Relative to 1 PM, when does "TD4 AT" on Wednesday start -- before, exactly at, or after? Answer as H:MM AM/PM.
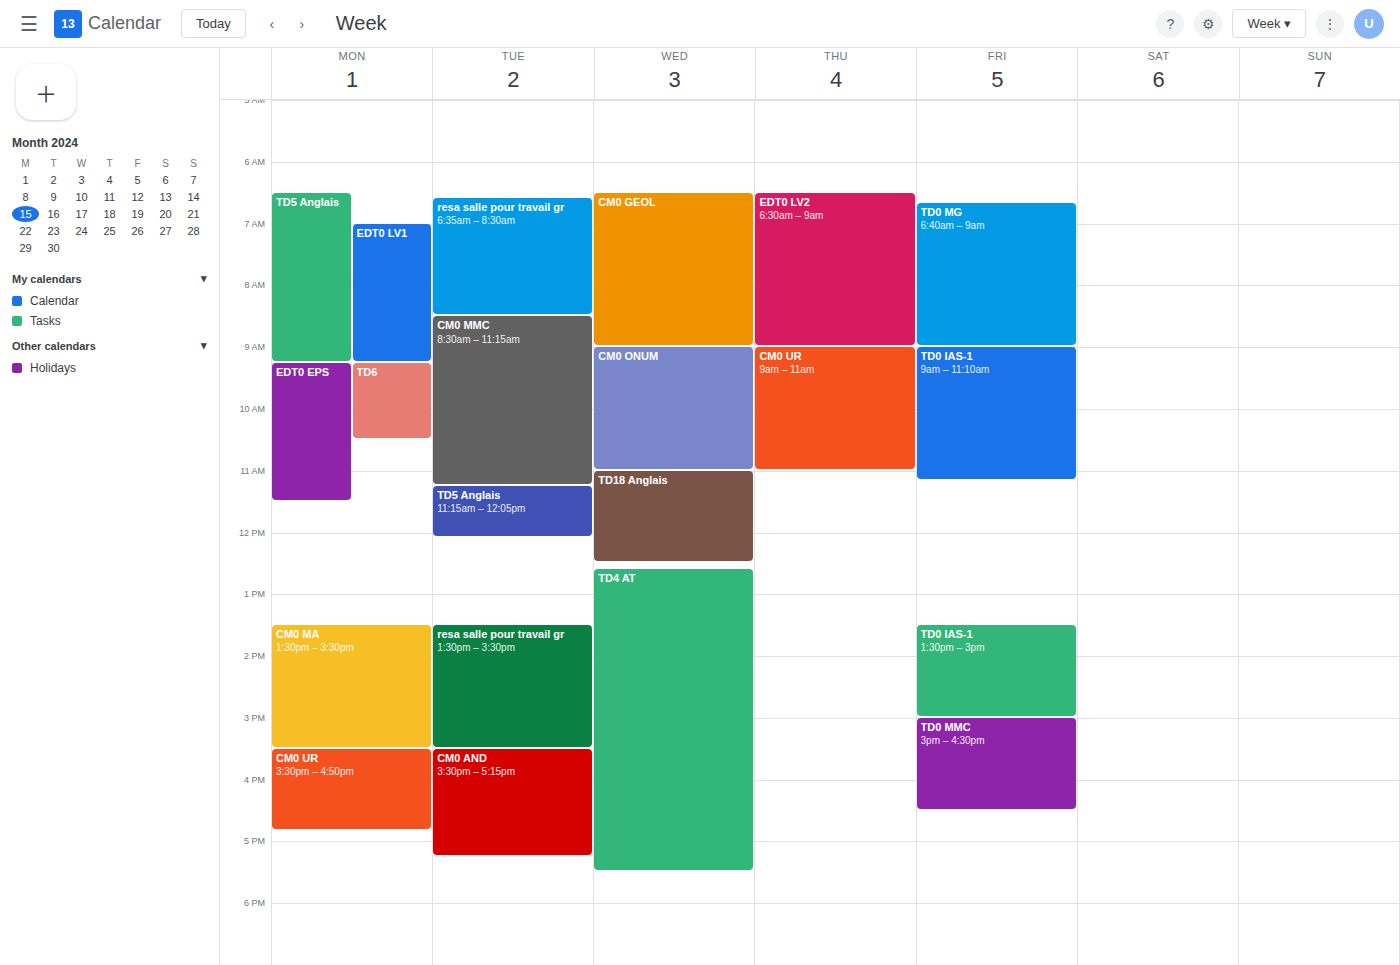
12:35 PM -- before 1 PM, 25 minutes above the 1 PM line.